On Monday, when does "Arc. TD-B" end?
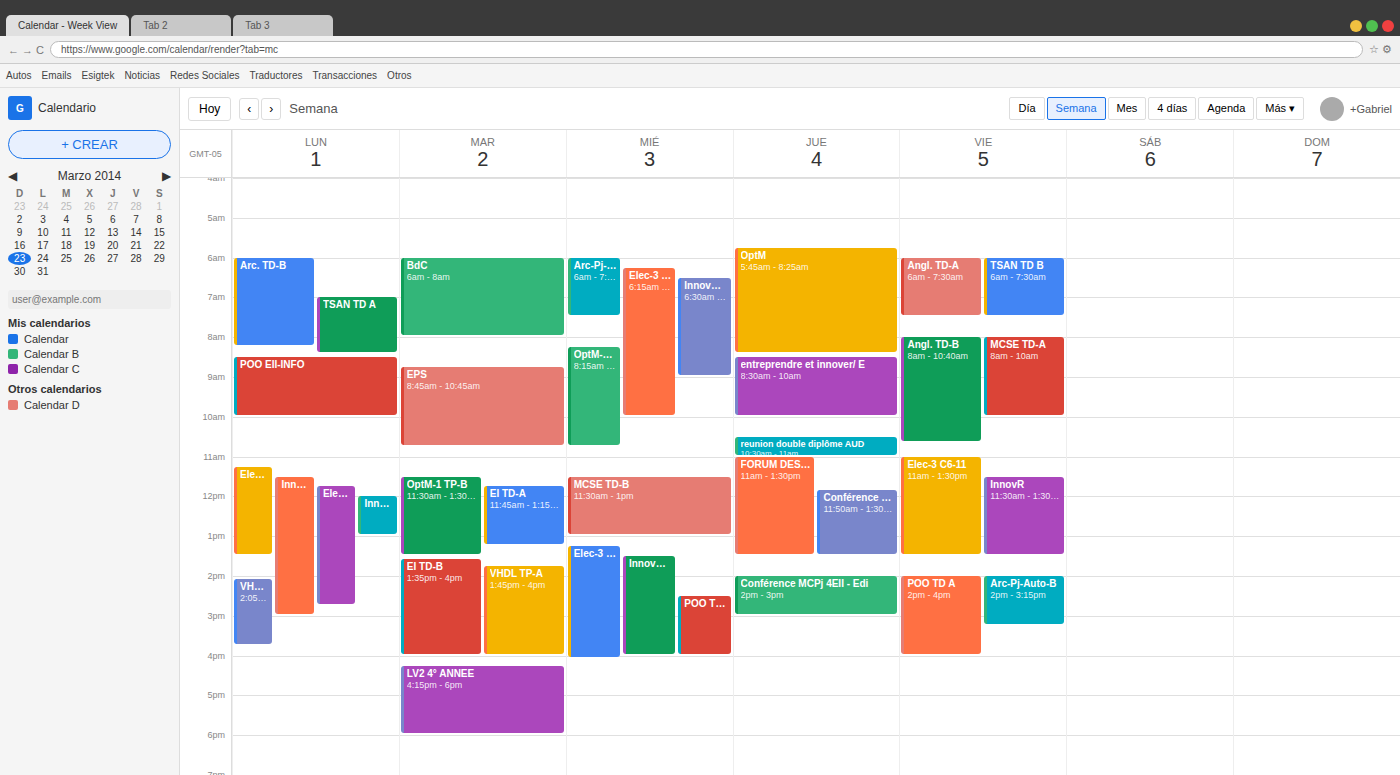
08:15